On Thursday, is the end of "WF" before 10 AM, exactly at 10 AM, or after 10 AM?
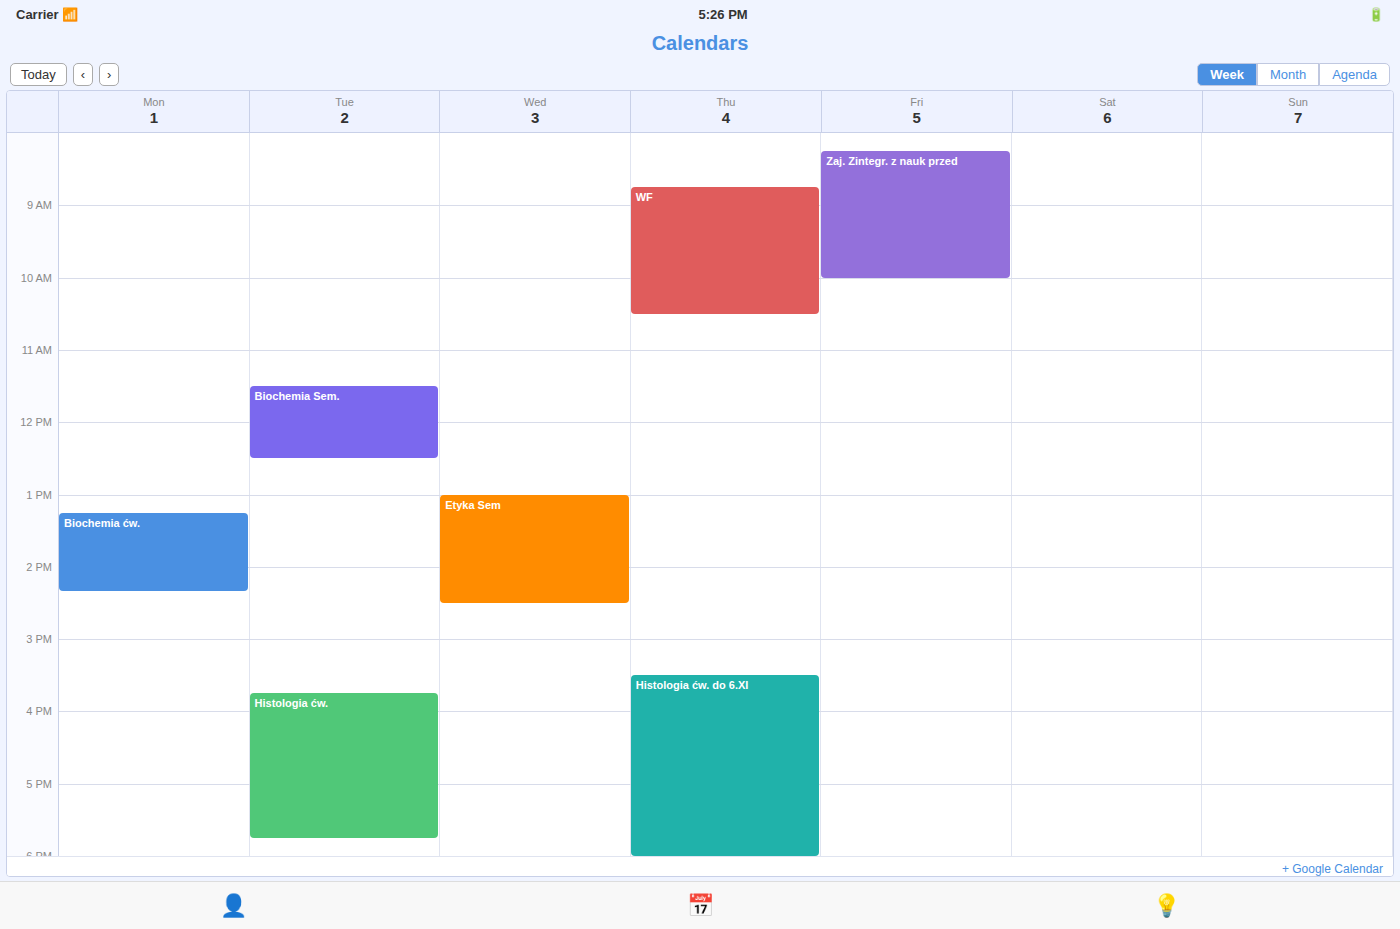
10:30 AM -- after 10 AM, 30 minutes below the 10 AM line.